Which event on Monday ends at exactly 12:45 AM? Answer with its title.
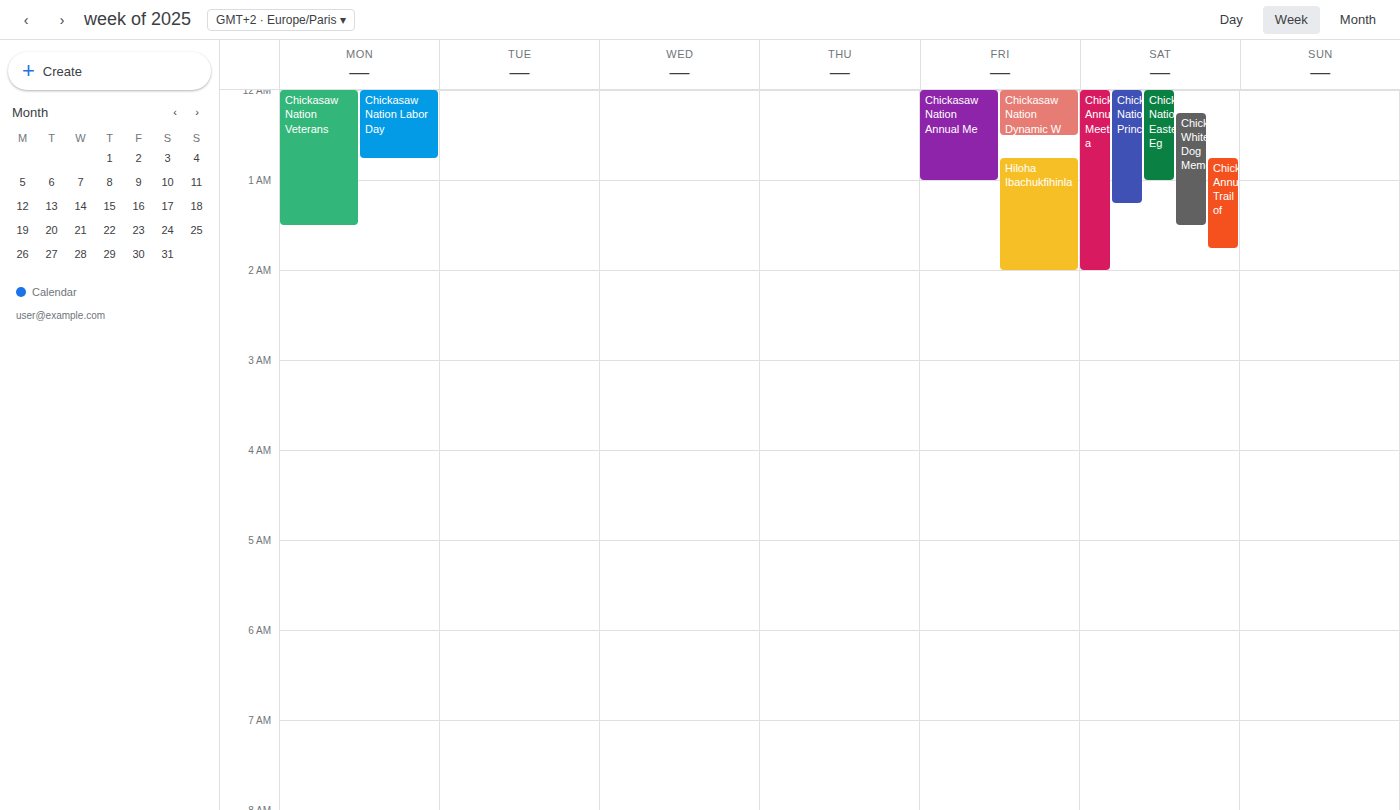
"Chickasaw Nation Labor Day"